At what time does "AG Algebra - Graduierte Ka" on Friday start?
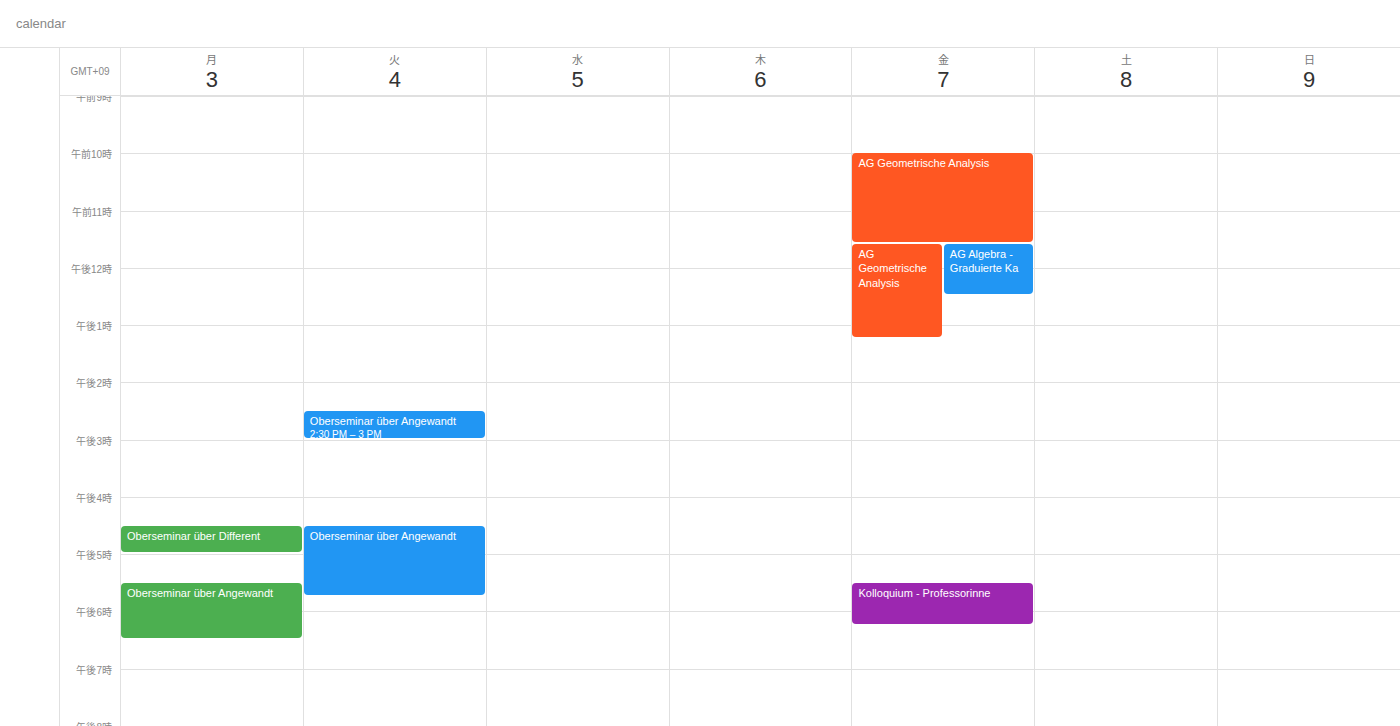
11:35